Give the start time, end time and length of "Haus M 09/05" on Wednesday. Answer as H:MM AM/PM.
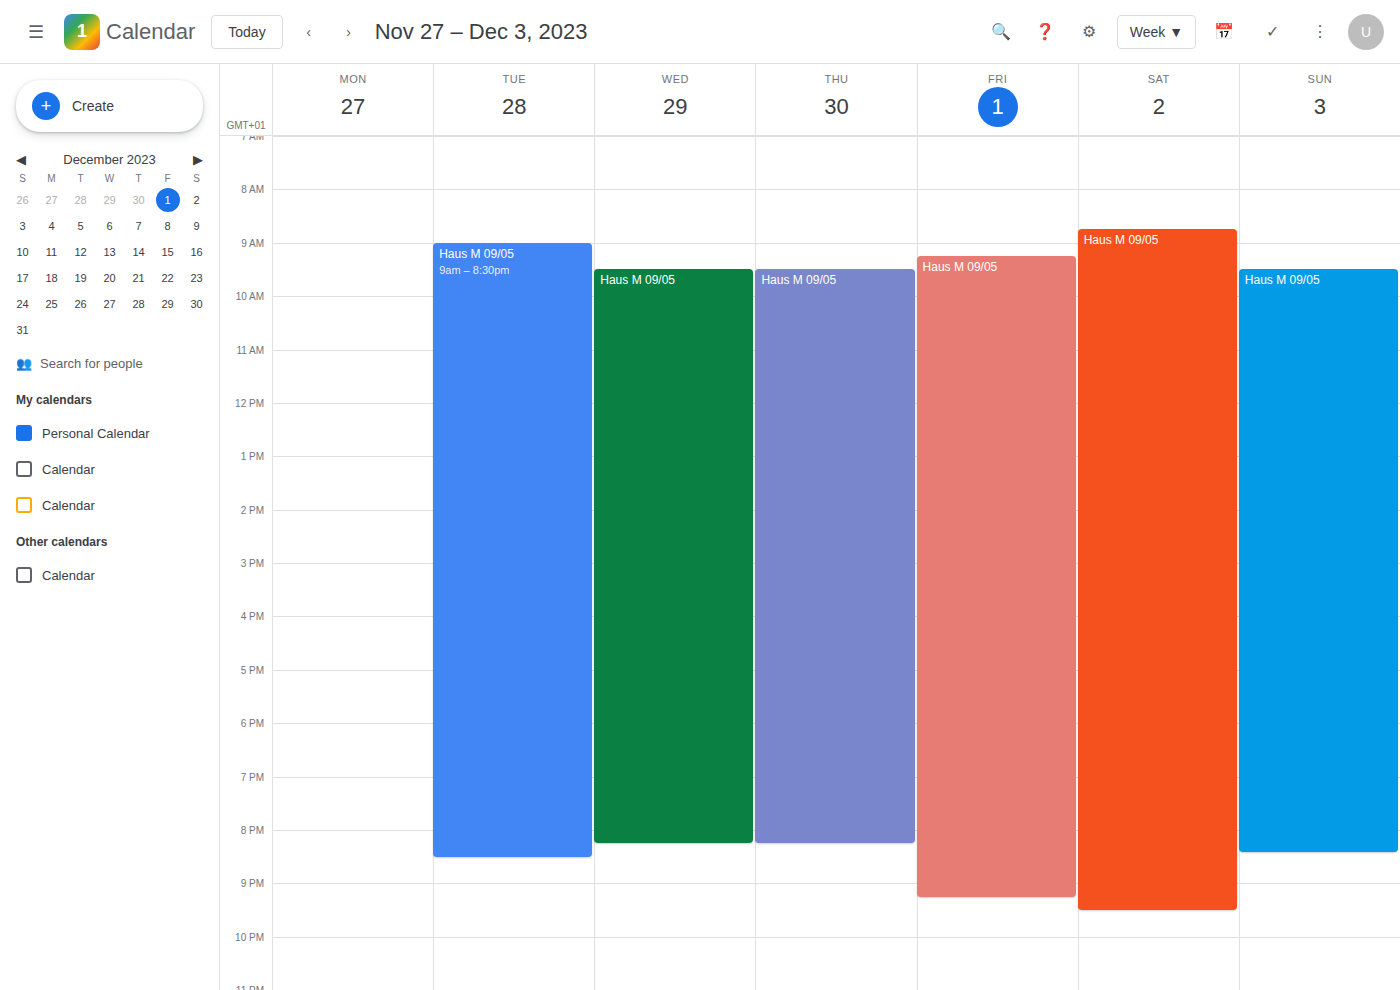
9:30 AM to 8:15 PM, 10 hours 45 minutes